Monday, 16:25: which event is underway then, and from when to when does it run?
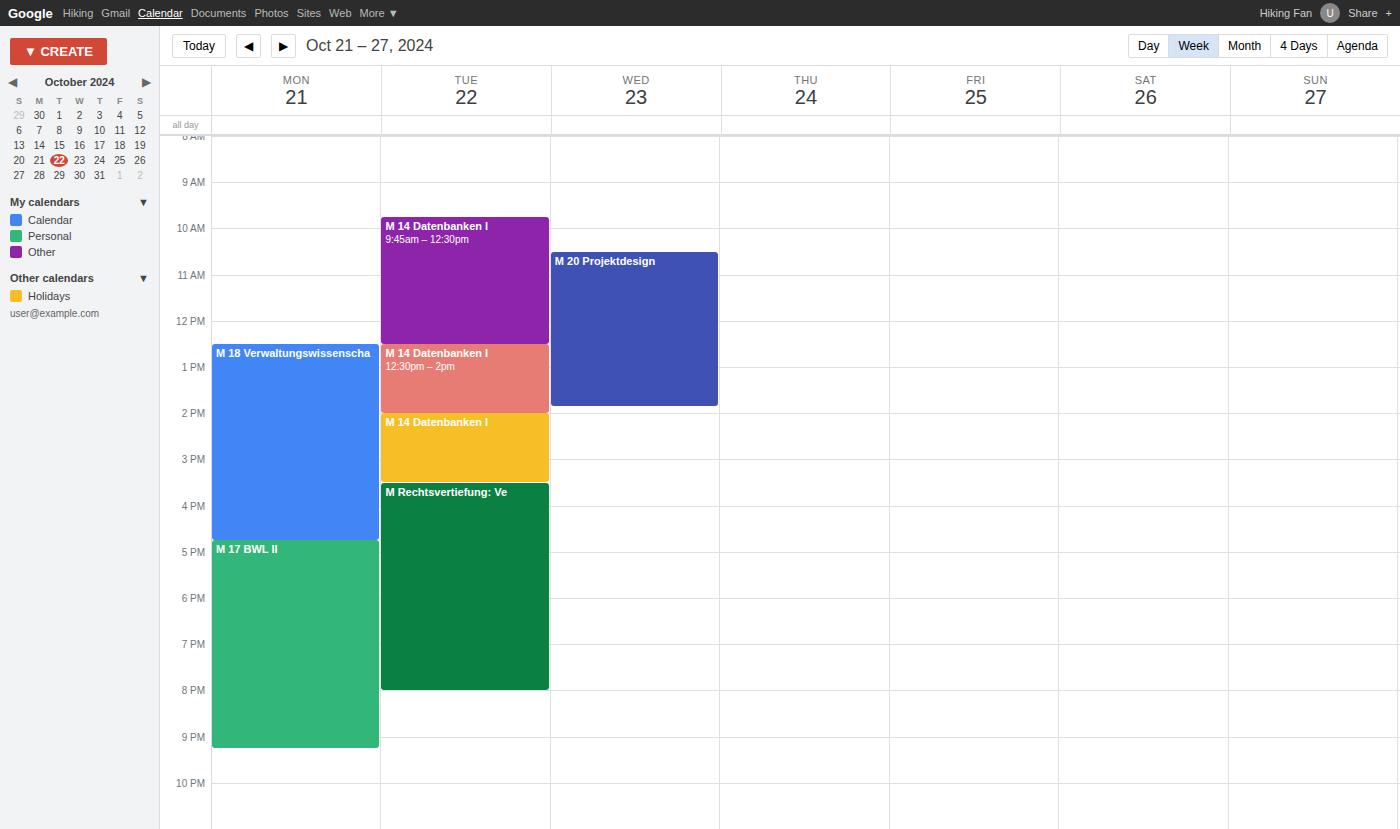
"M 18 Verwaltungswissenscha", 12:30 to 16:45